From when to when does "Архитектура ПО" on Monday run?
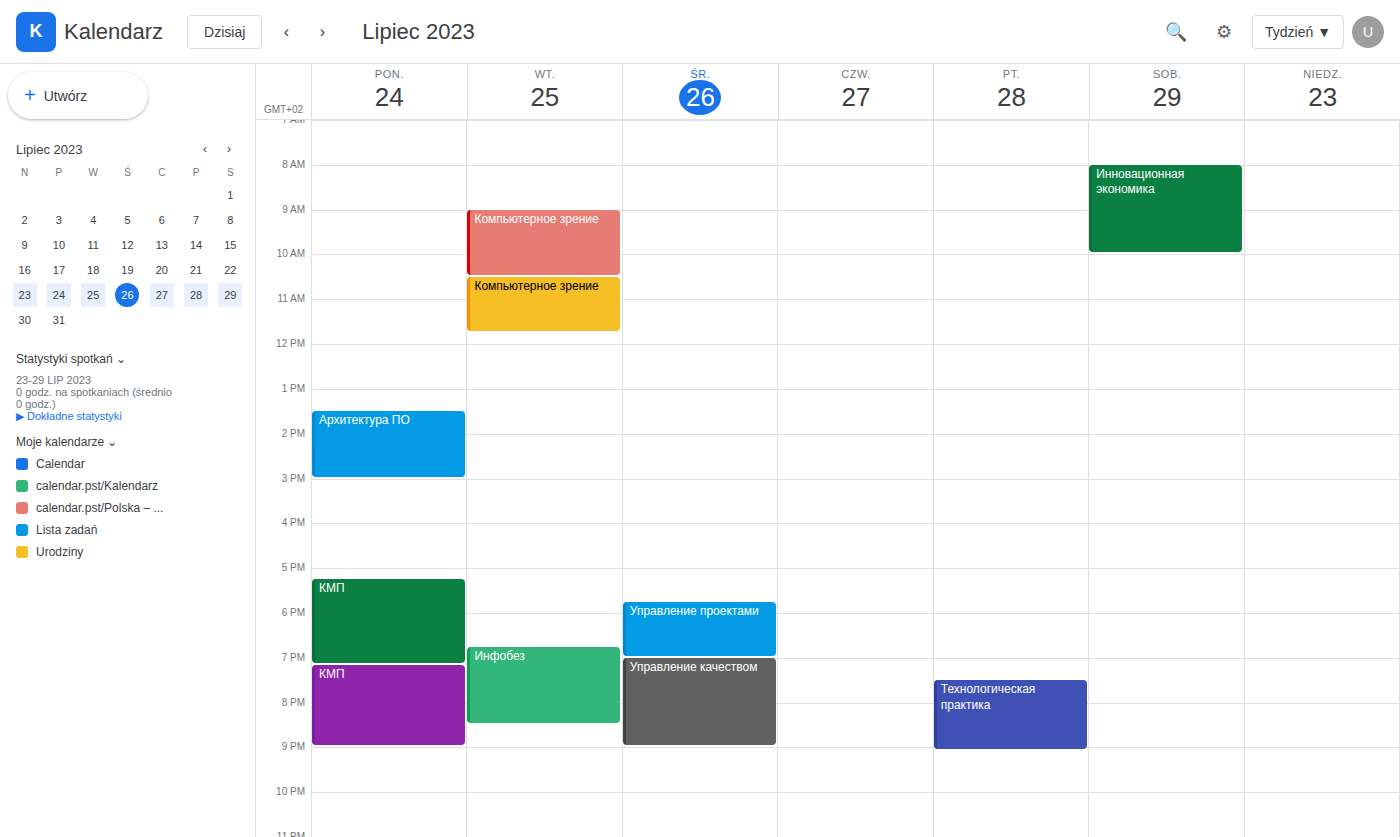
1:30 PM to 3:00 PM